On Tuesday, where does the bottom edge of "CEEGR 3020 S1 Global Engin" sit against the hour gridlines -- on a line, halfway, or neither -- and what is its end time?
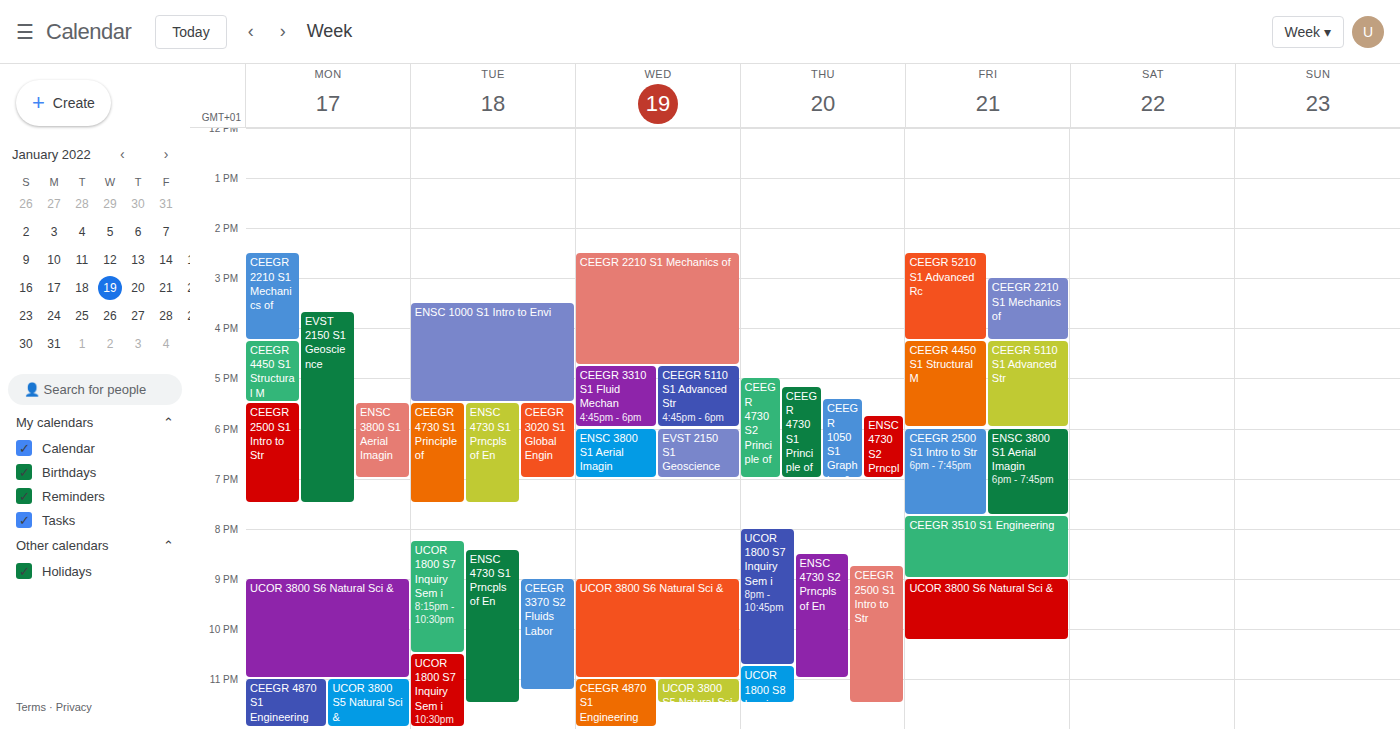
7:00 PM -- exactly on the 7 PM line.